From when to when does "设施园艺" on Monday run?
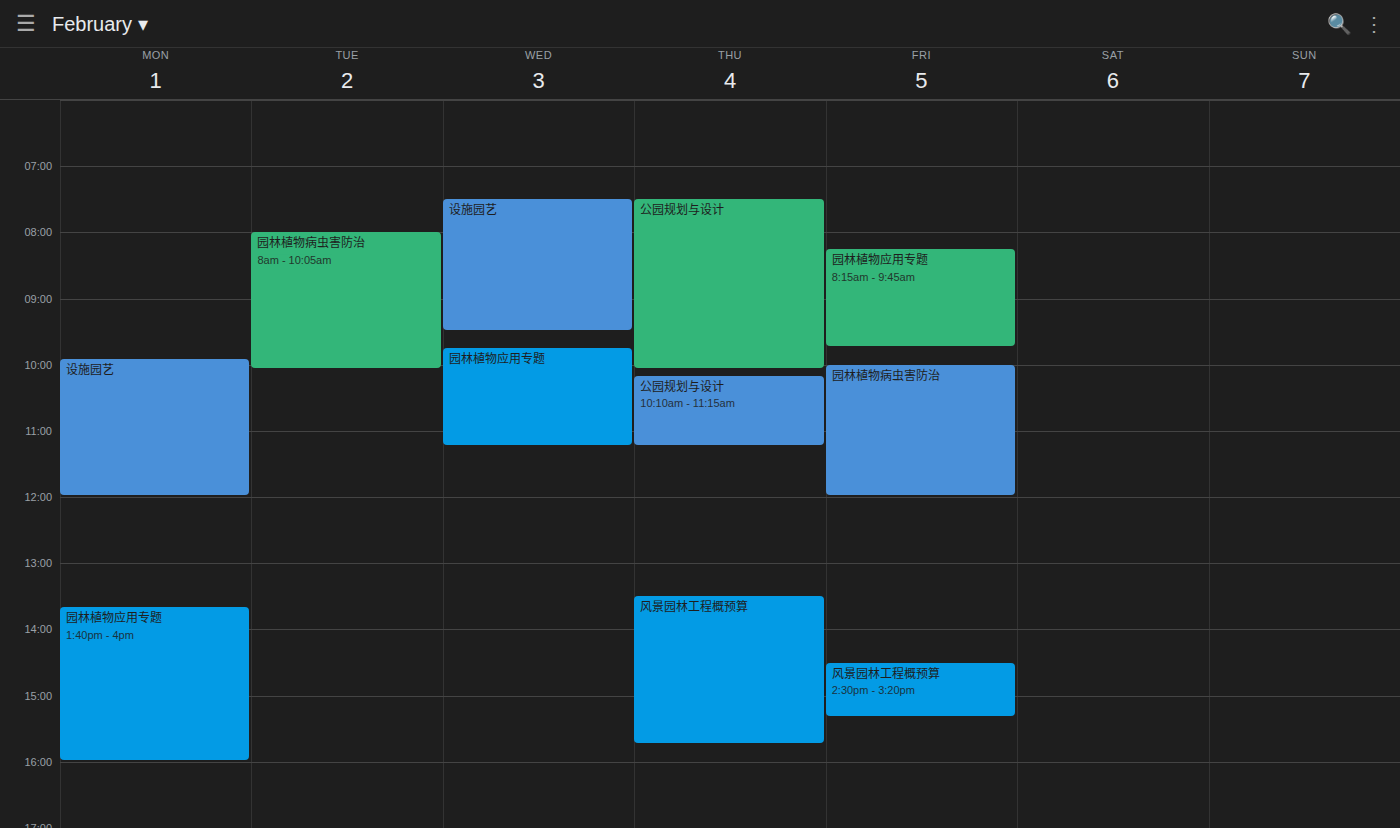
9:55 AM to 12:00 PM